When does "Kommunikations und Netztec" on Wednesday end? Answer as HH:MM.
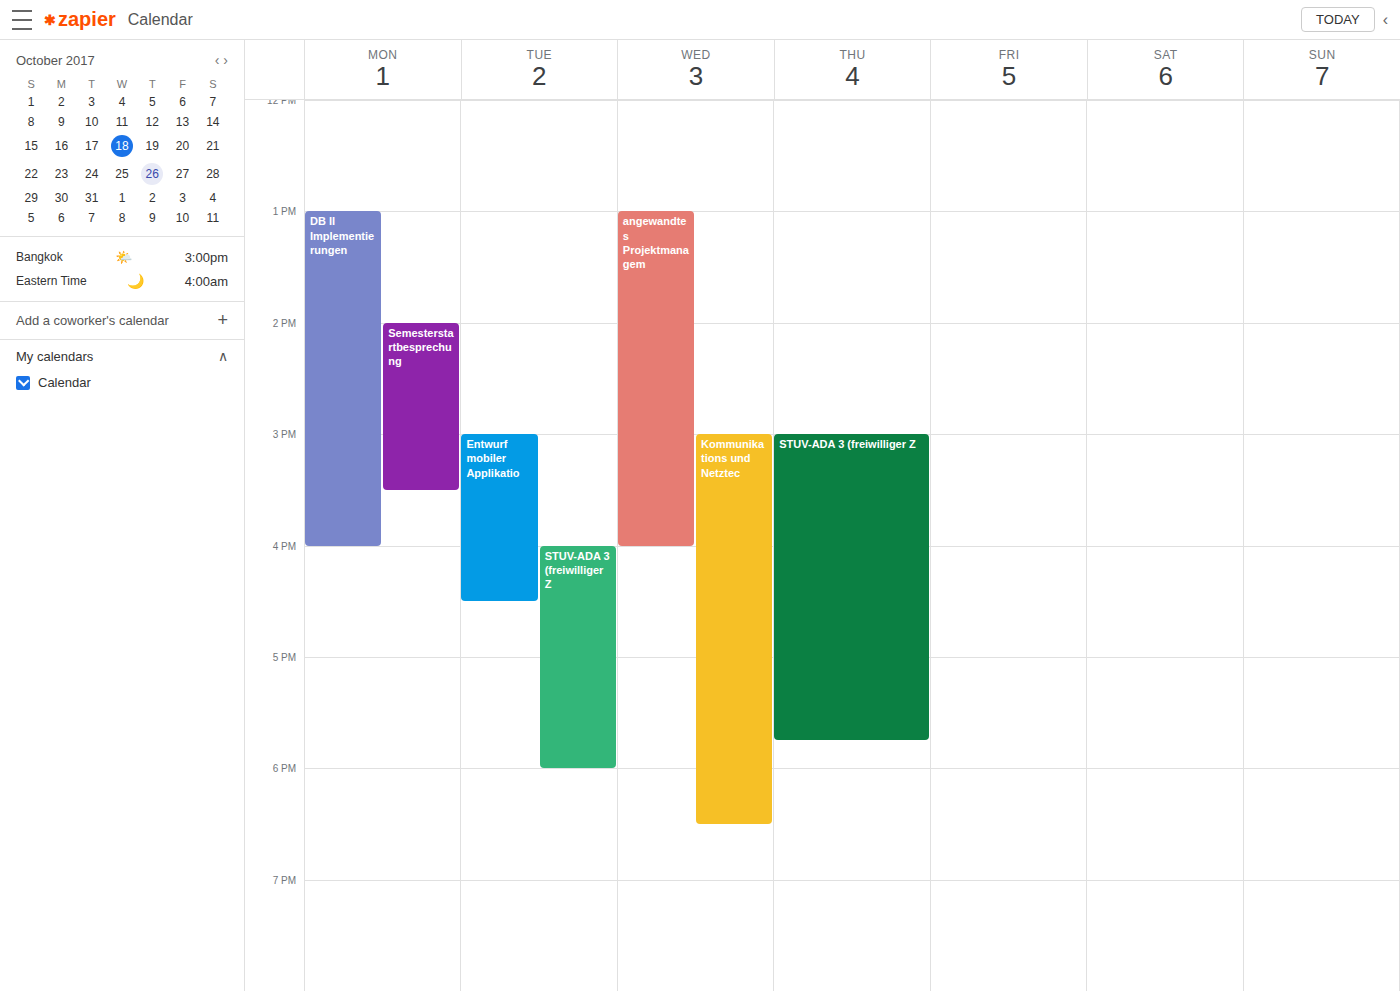
18:30